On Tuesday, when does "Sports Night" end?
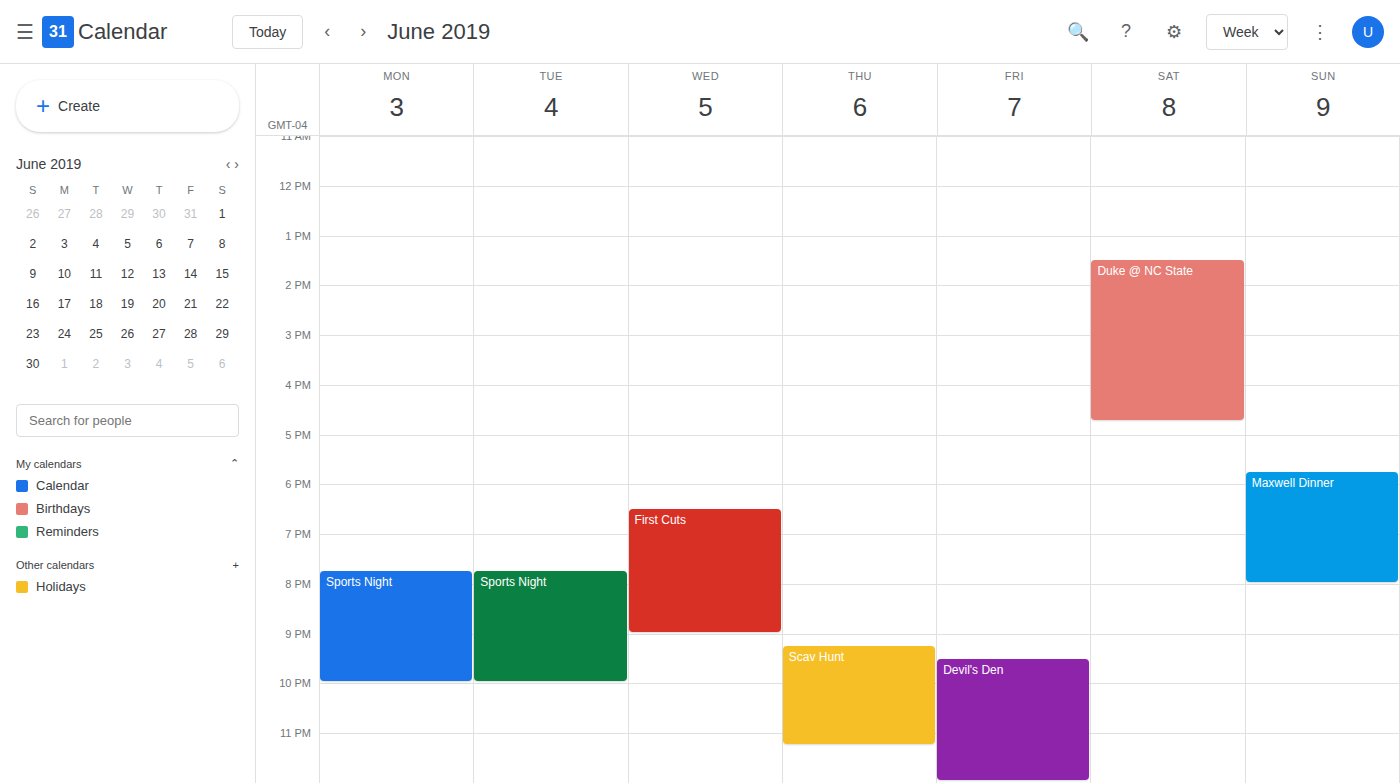
10:00 PM